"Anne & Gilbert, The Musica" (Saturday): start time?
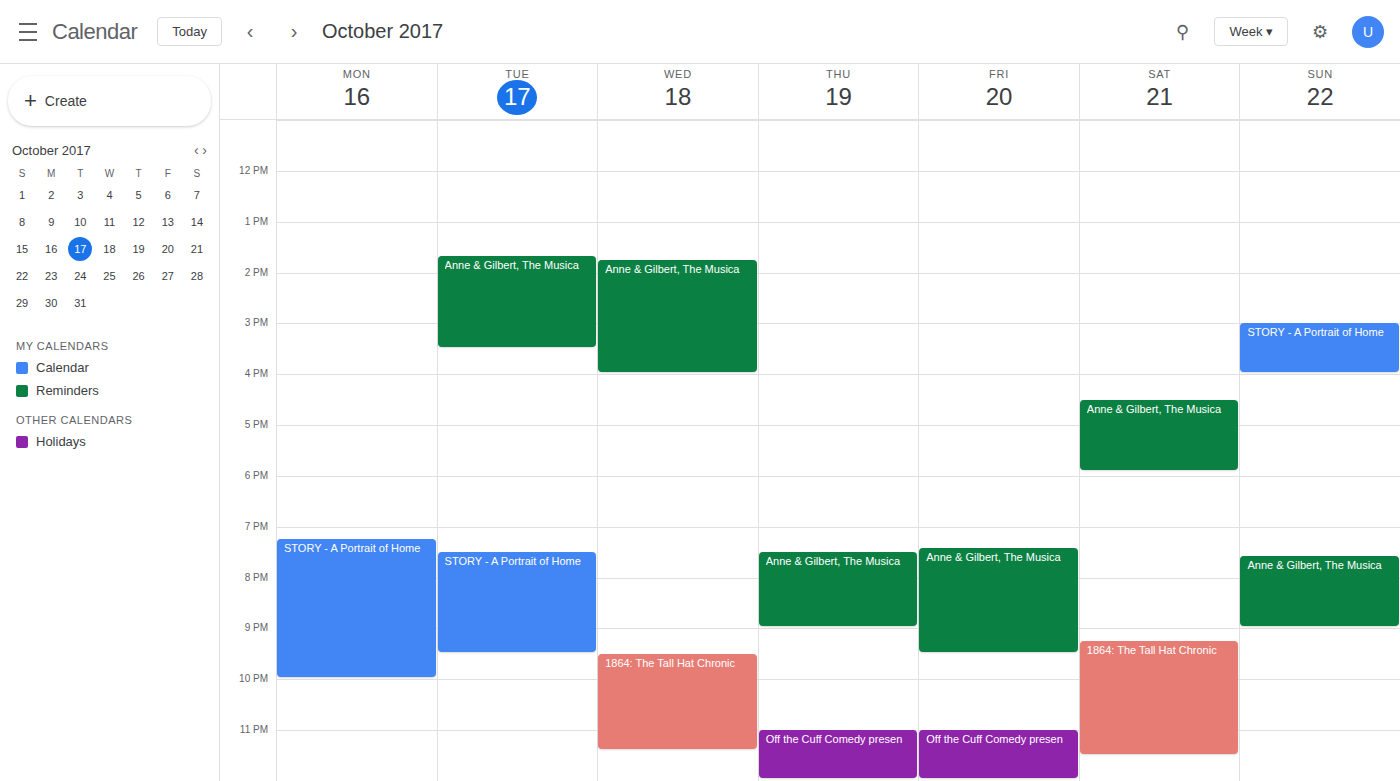
4:30 PM